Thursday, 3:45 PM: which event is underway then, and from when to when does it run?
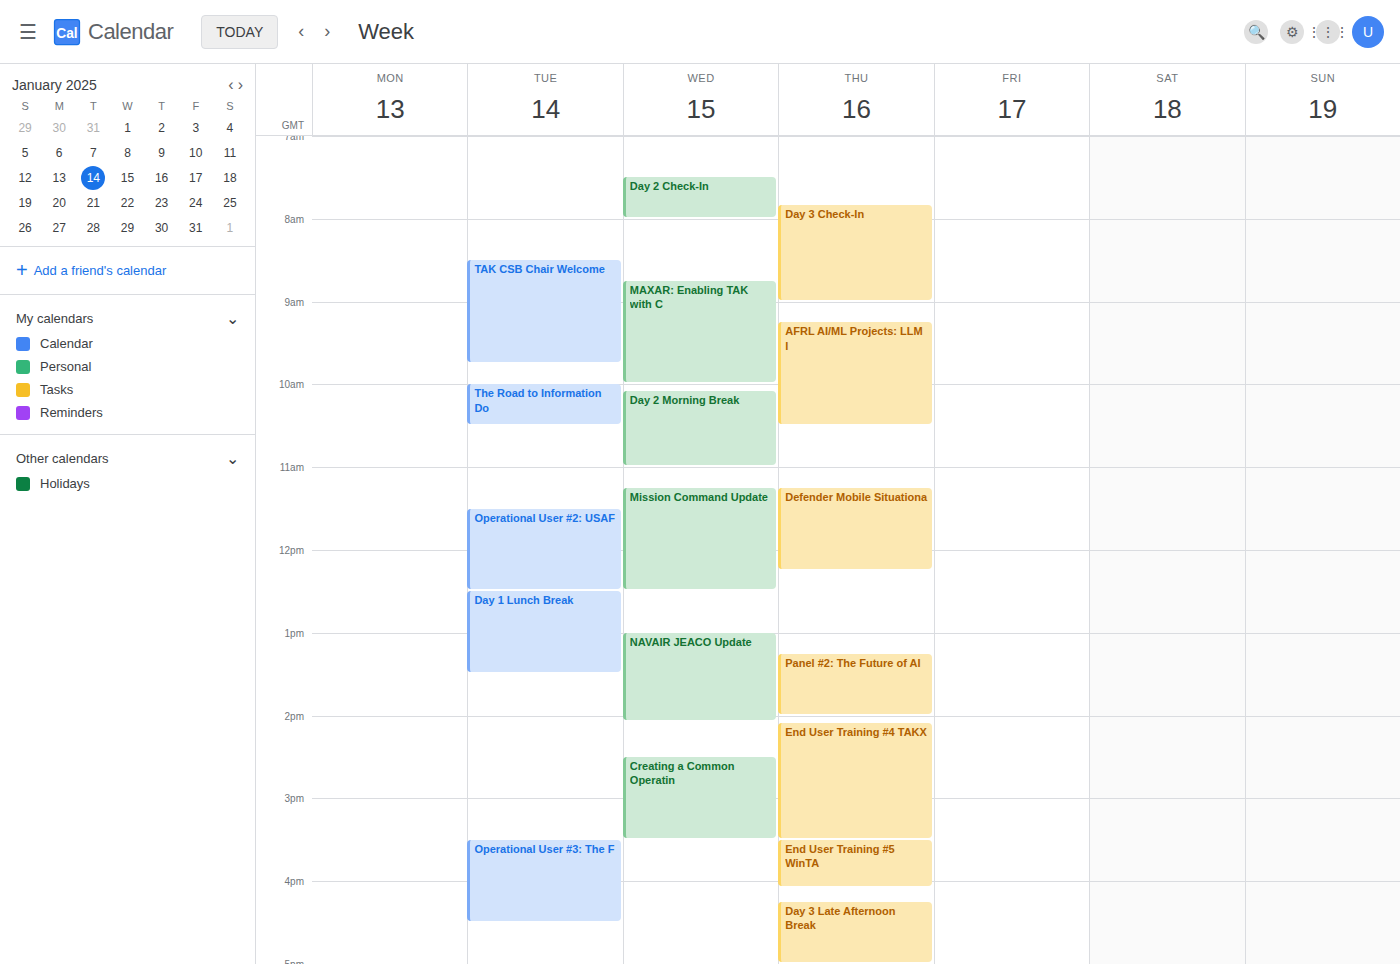
"End User Training #5 WinTA", 3:30 PM to 4:05 PM